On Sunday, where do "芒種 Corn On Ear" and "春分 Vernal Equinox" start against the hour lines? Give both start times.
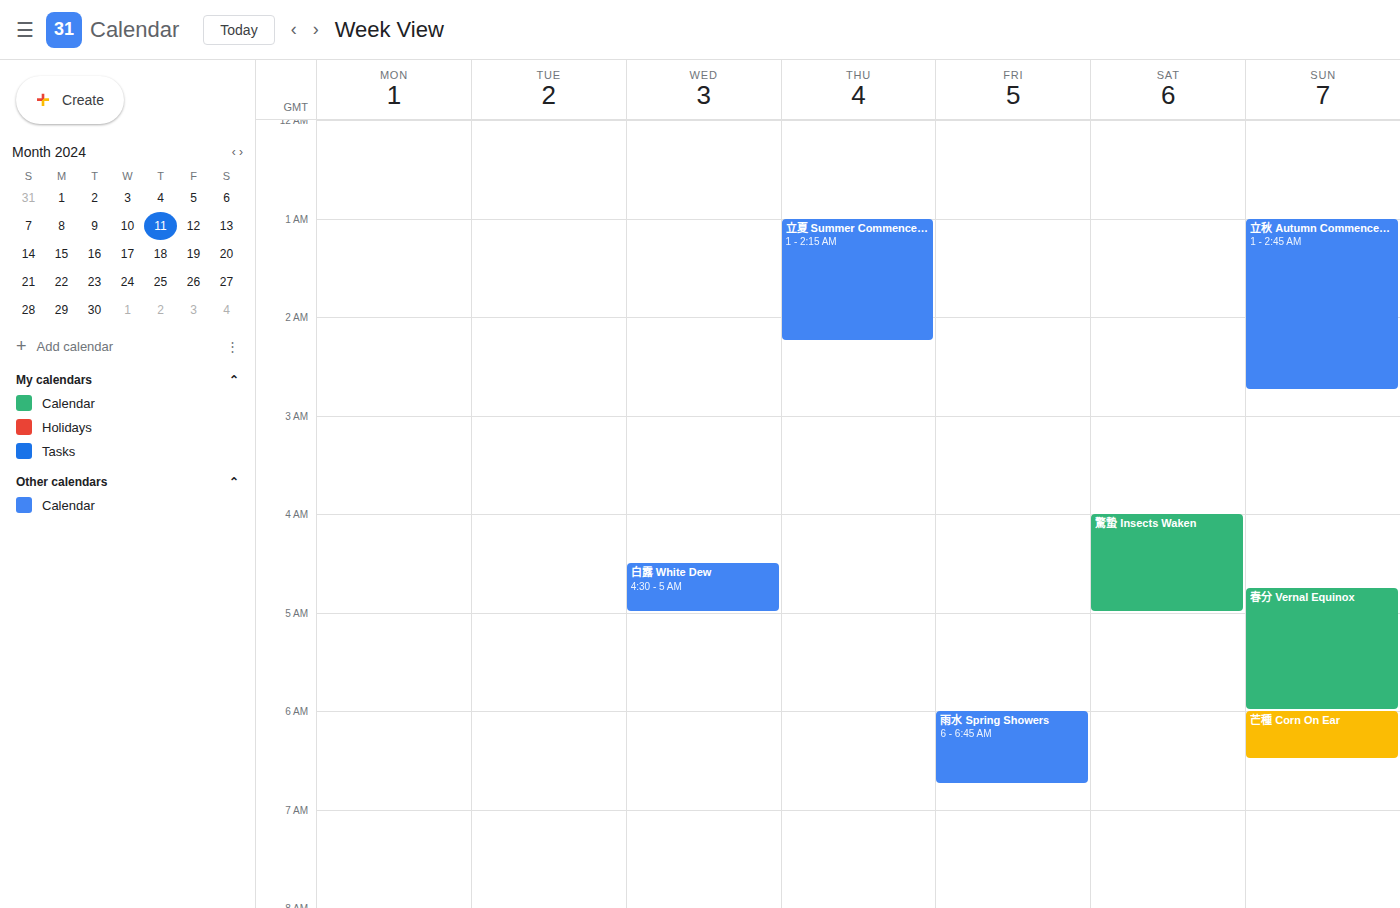
"芒種 Corn On Ear": 6:00 AM, exactly on the 6 AM line. "春分 Vernal Equinox": 4:45 AM, neither: three quarters of the way from the 4 AM line to the 5 AM line.